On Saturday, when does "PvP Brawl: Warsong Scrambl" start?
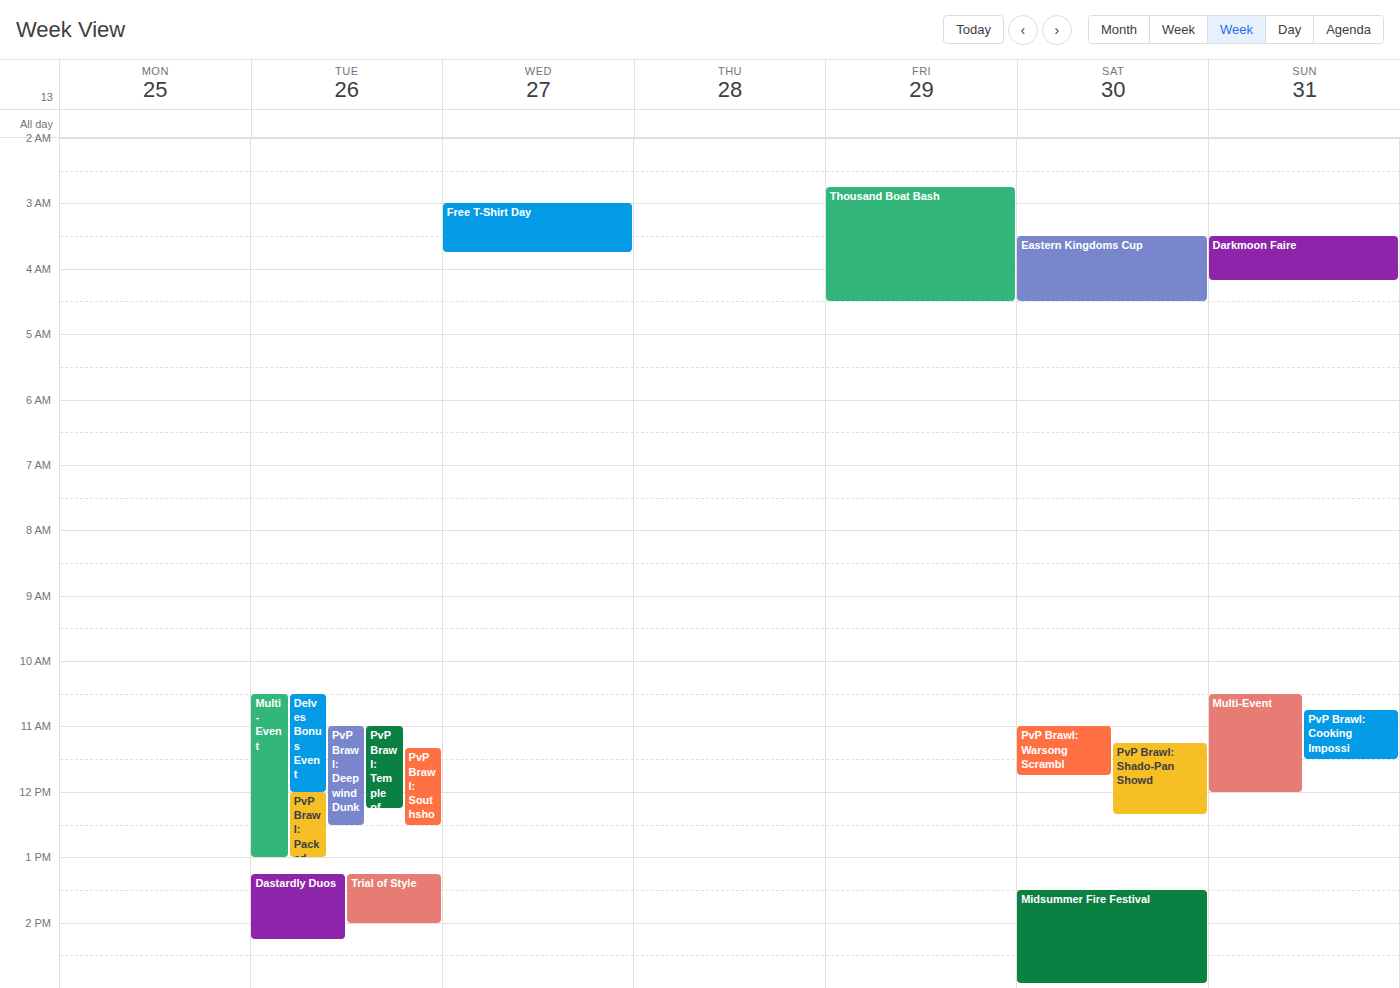
11:00 AM